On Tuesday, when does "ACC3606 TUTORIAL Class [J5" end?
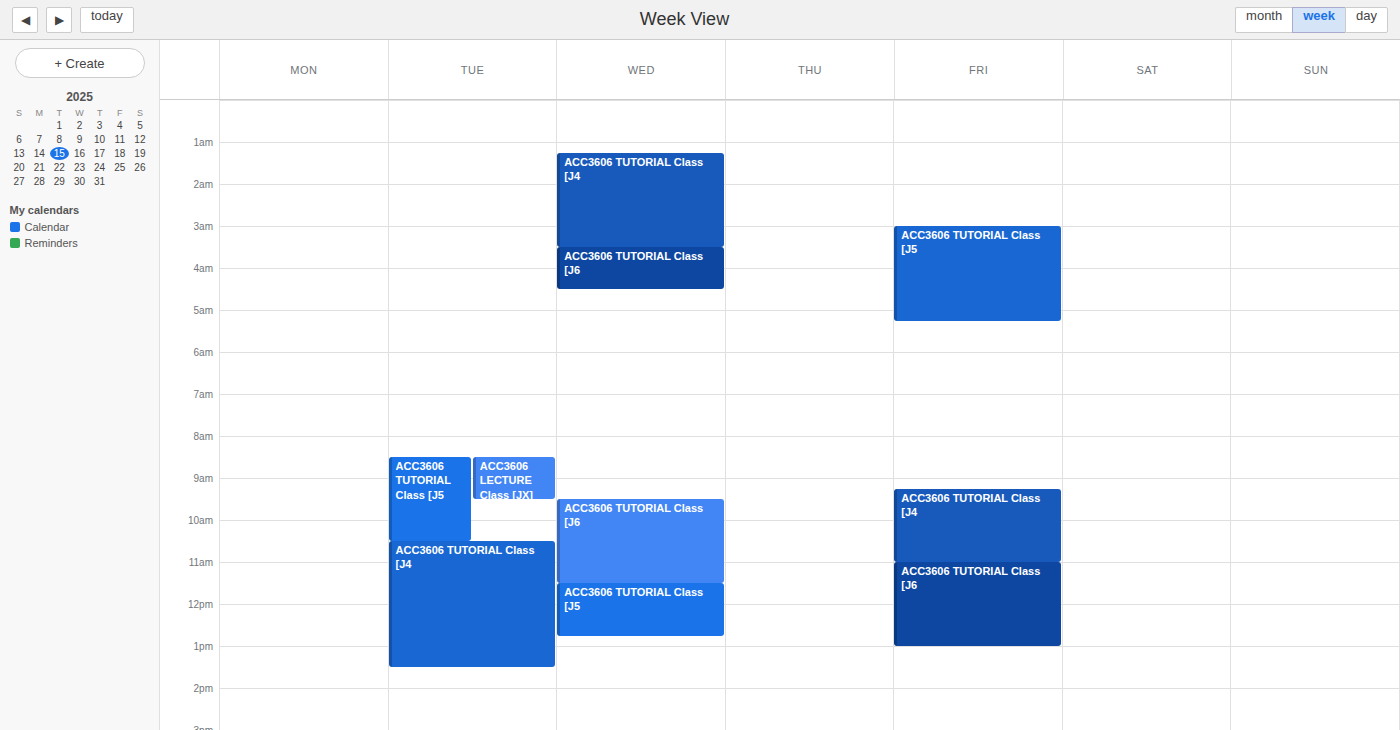
10:30 AM